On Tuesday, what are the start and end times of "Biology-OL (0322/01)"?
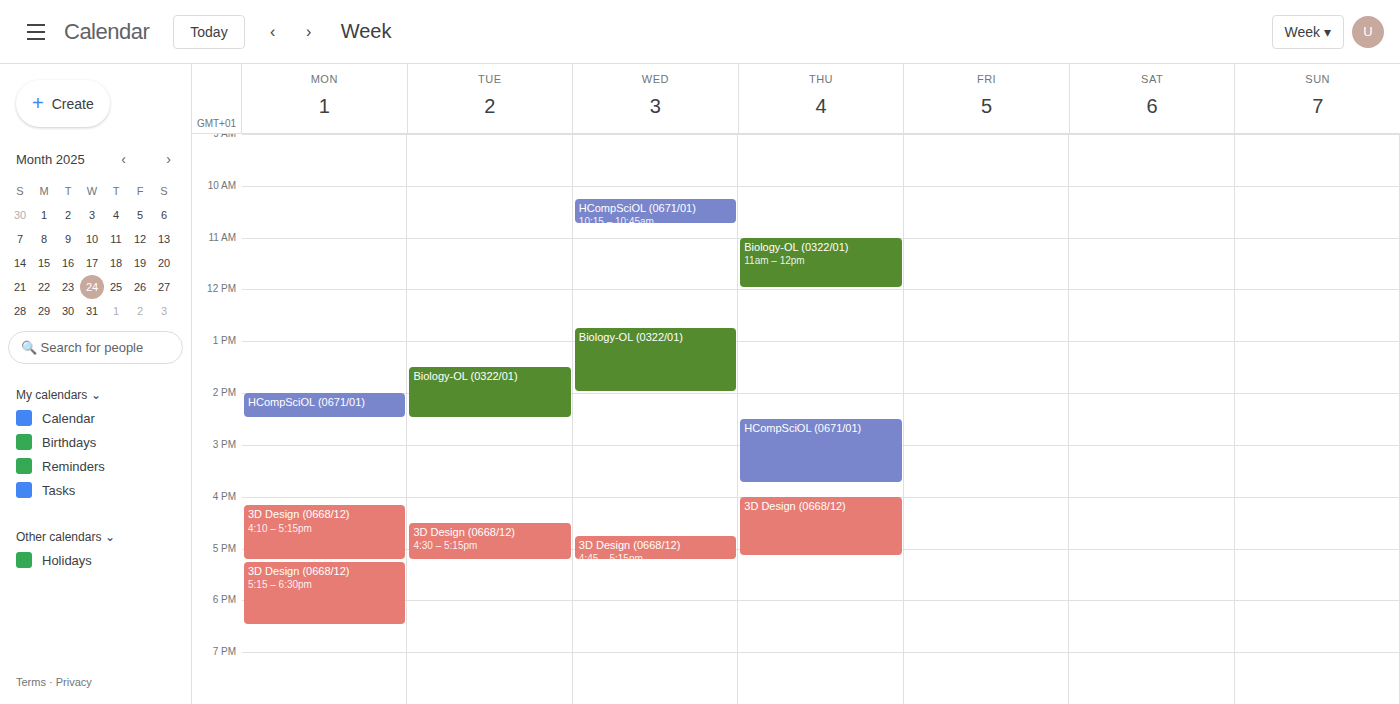
1:30 PM to 2:30 PM